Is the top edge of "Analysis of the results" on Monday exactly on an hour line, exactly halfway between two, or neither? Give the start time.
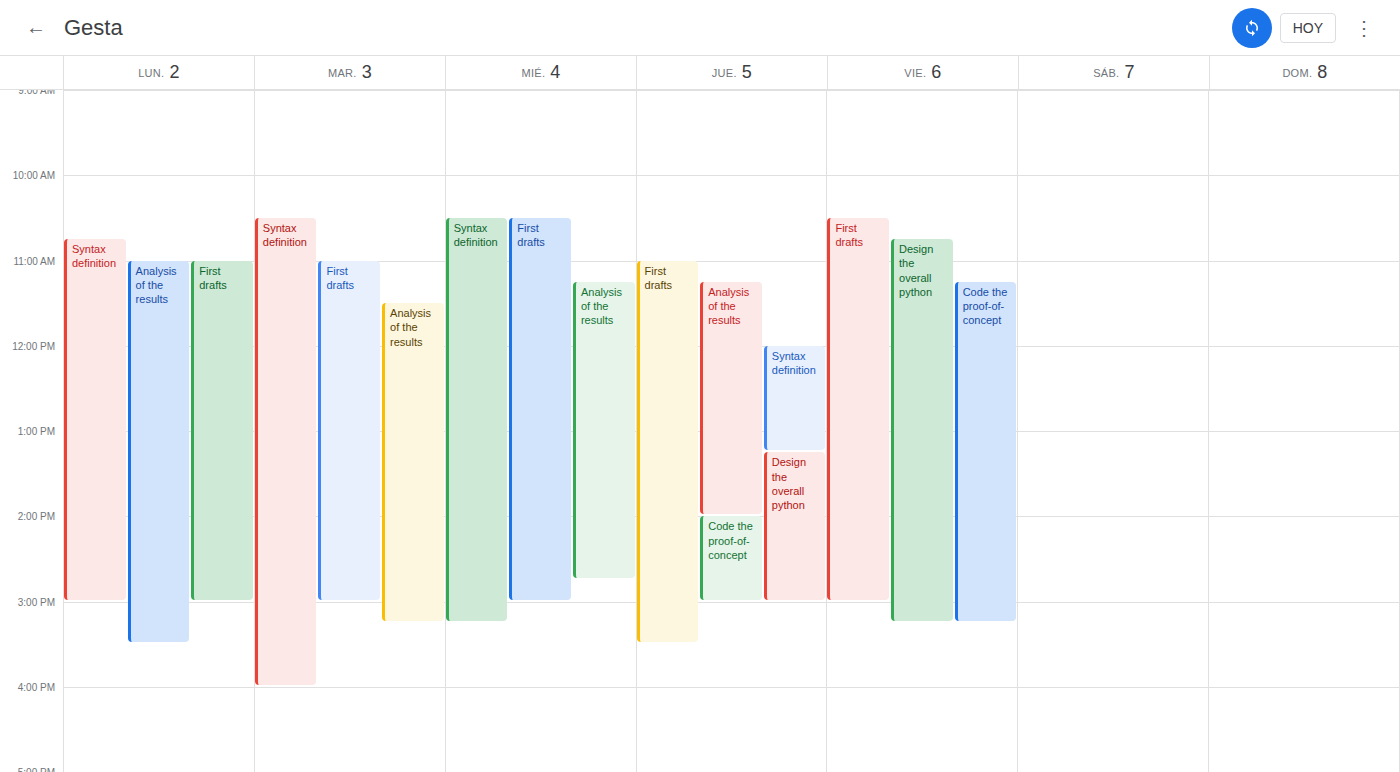
11:00 AM -- exactly on the 11 AM line.